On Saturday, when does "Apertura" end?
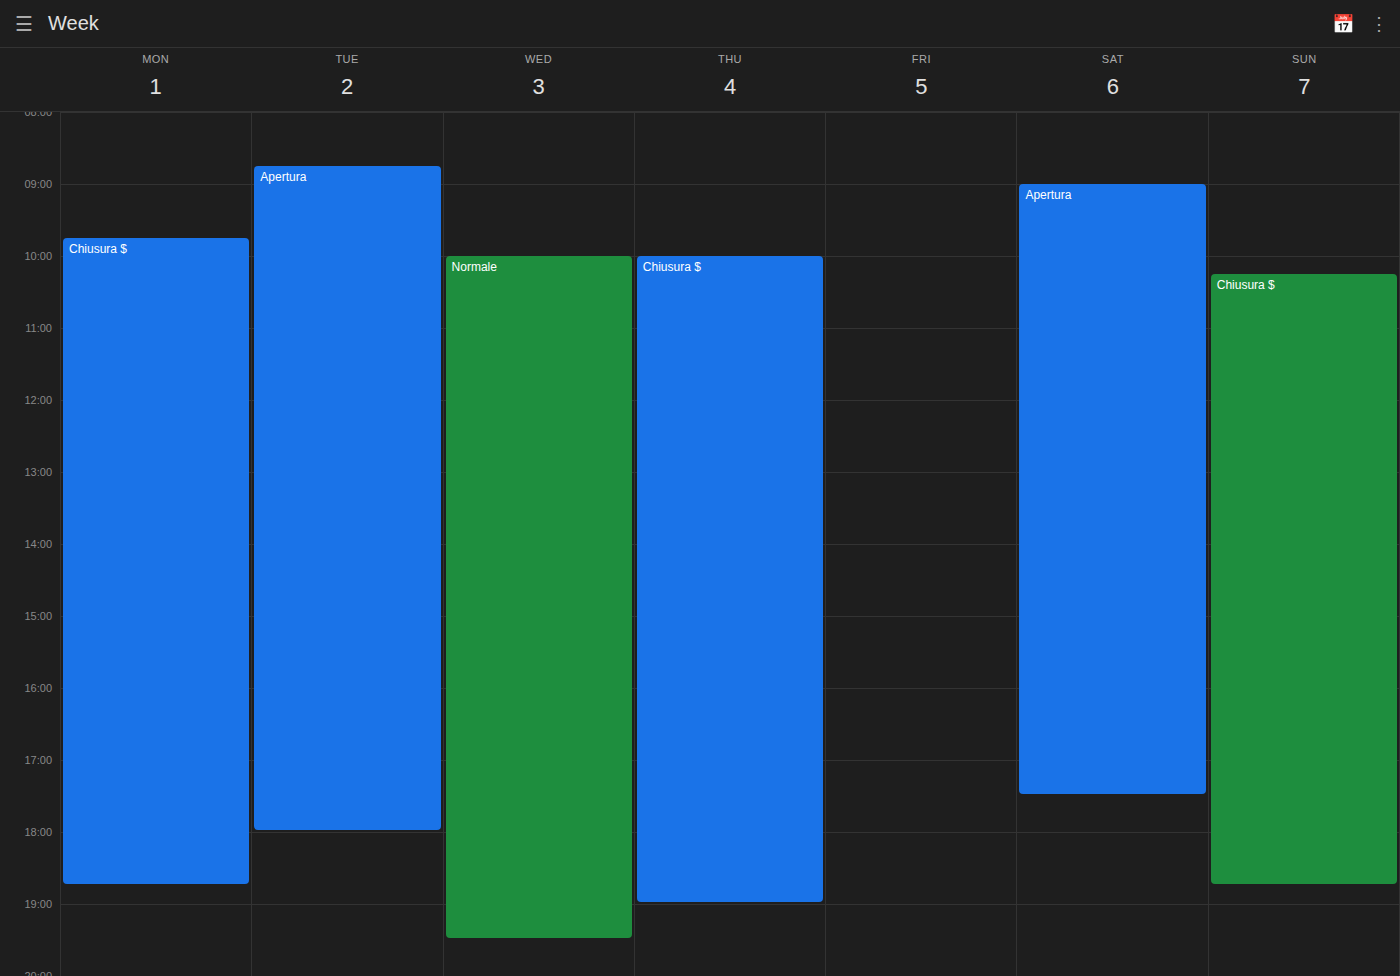
5:30 PM